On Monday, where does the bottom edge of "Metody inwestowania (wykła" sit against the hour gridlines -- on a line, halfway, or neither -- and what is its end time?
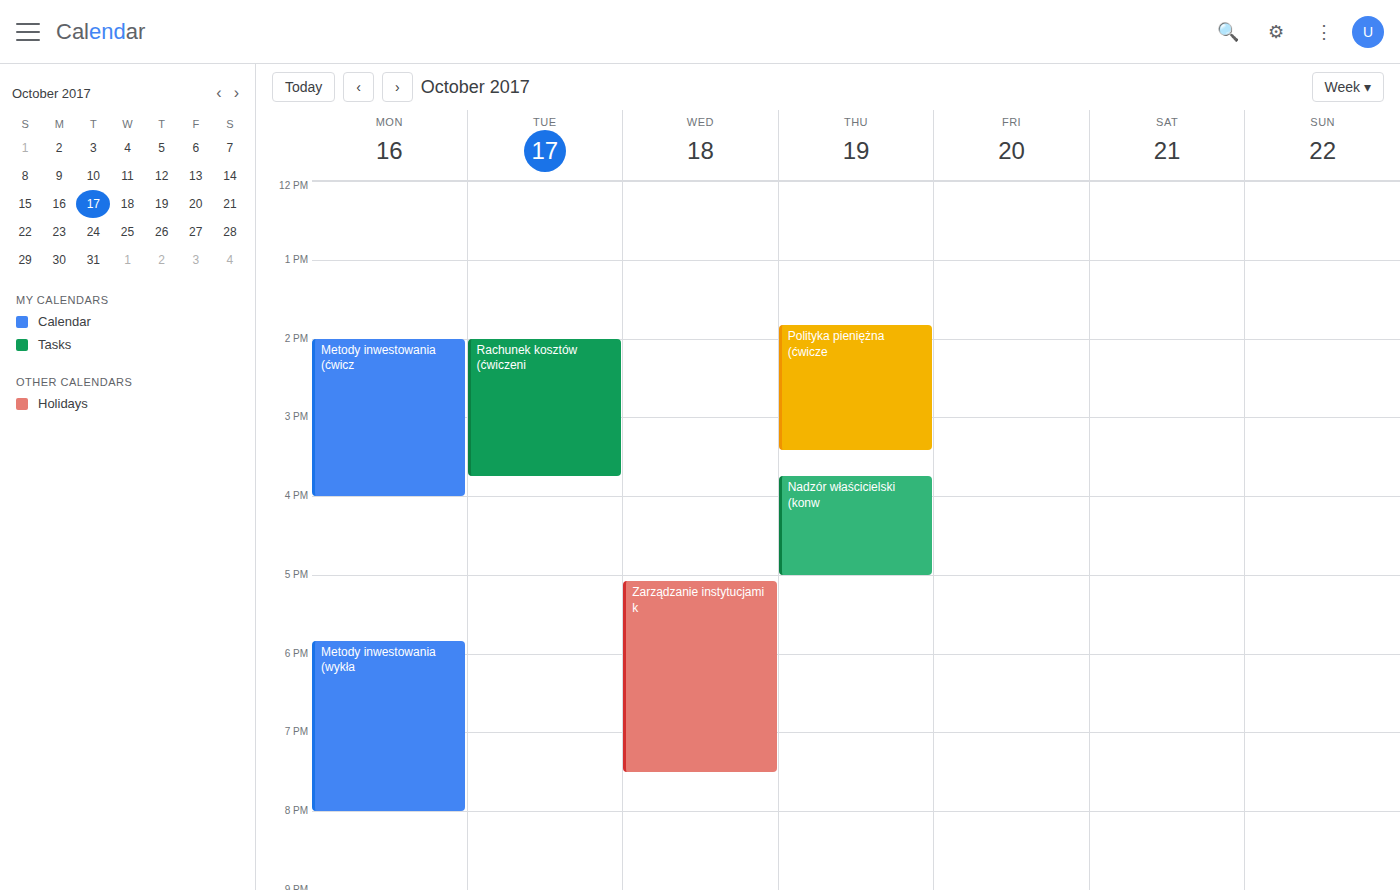
20:00 -- exactly on the 20:00 line.